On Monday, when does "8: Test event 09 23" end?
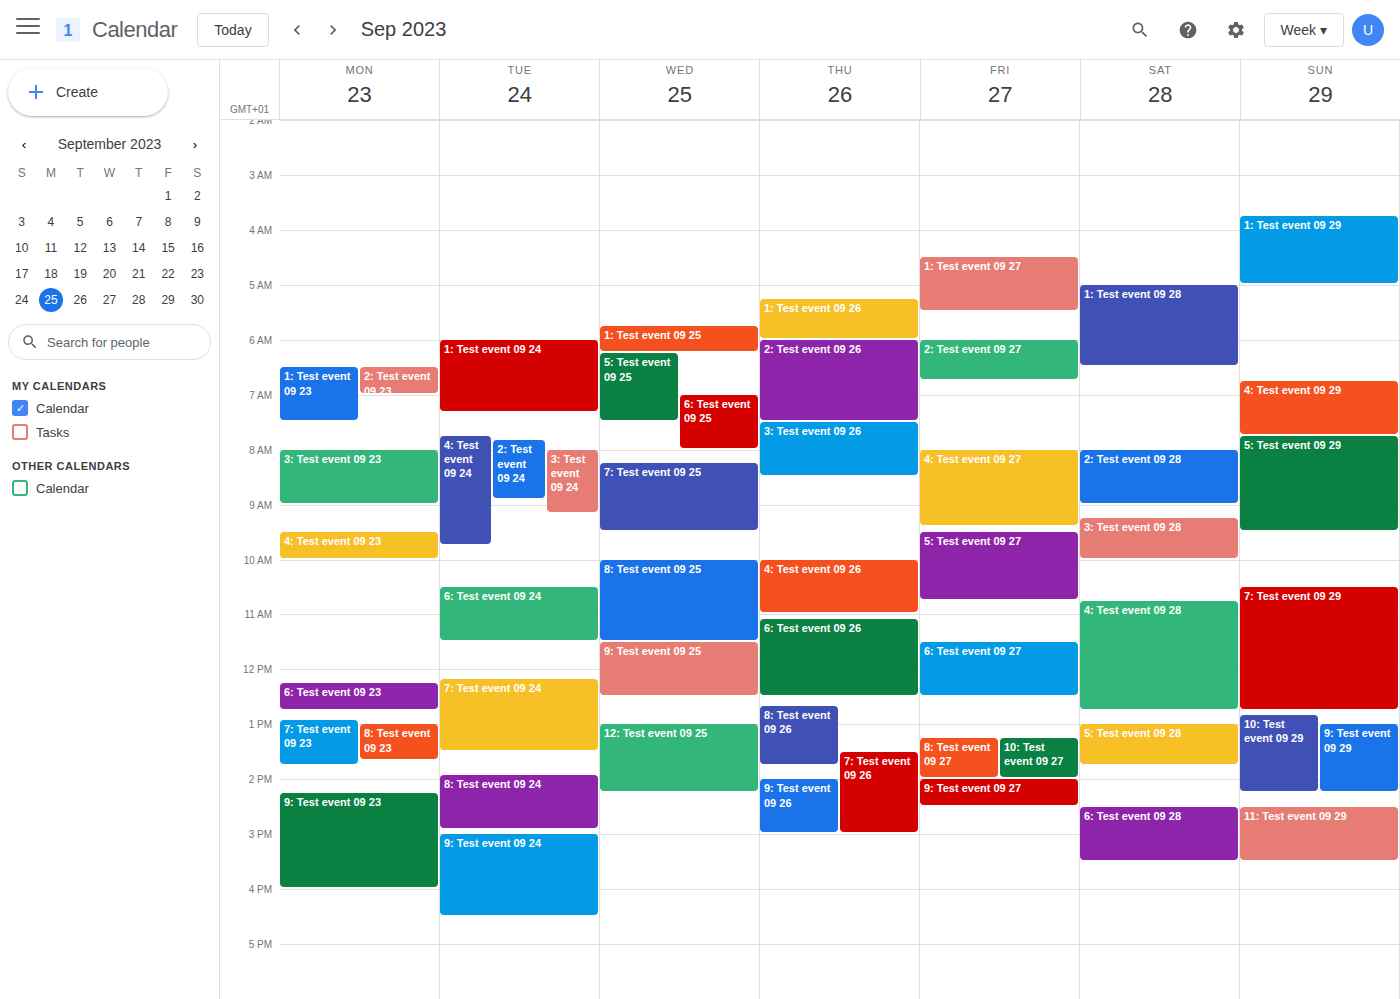
1:40 PM